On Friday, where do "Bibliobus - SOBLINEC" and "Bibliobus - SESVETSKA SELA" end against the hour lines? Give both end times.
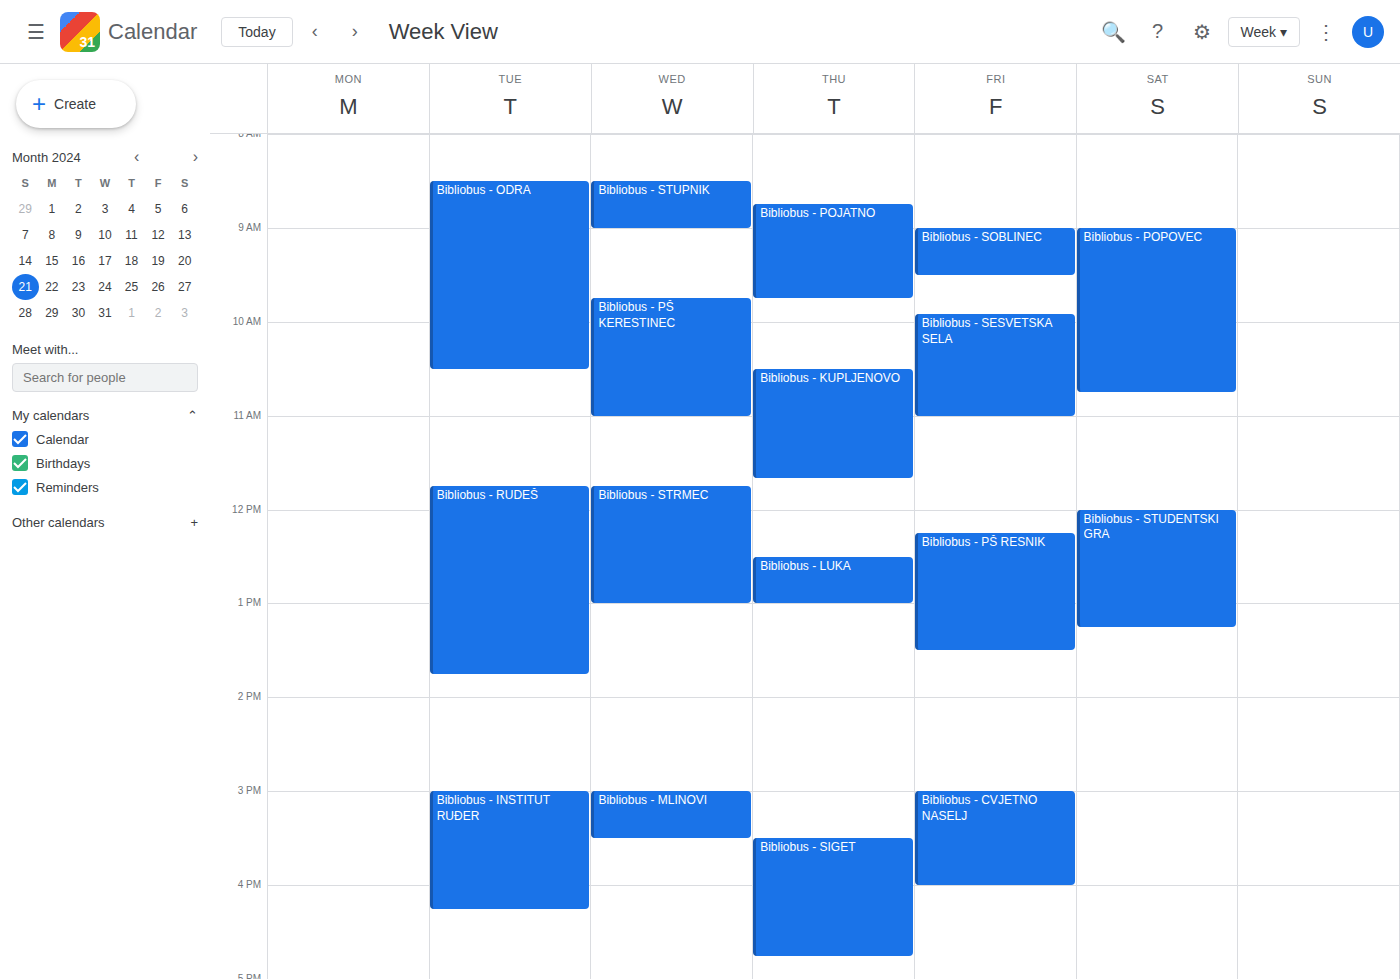
"Bibliobus - SOBLINEC": 9:30 AM, halfway between the 9 AM and 10 AM lines. "Bibliobus - SESVETSKA SELA": 11:00 AM, exactly on the 11 AM line.